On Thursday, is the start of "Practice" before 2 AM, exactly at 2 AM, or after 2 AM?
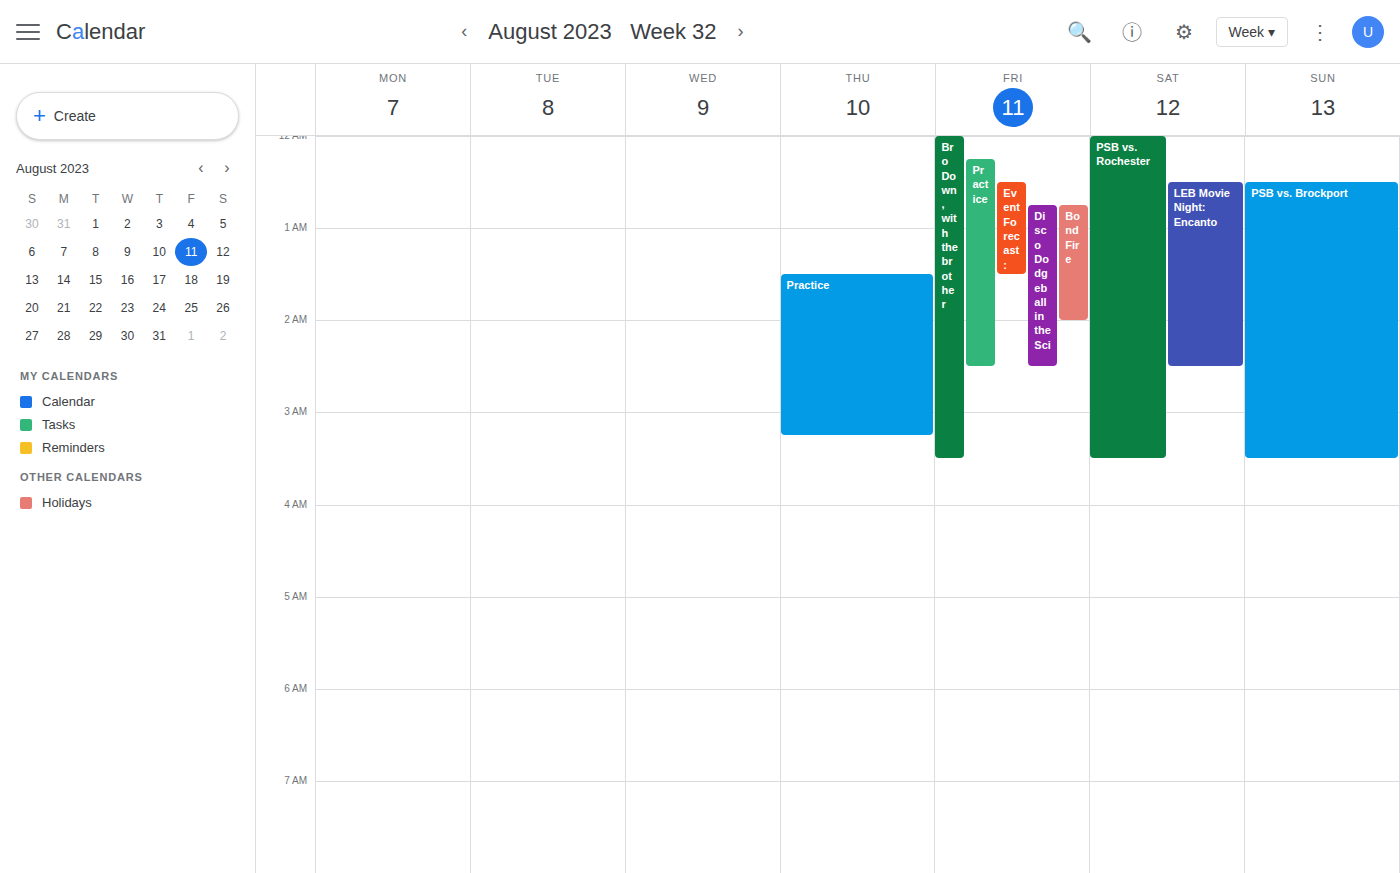
1:30 AM -- before 2 AM, 30 minutes above the 2 AM line.